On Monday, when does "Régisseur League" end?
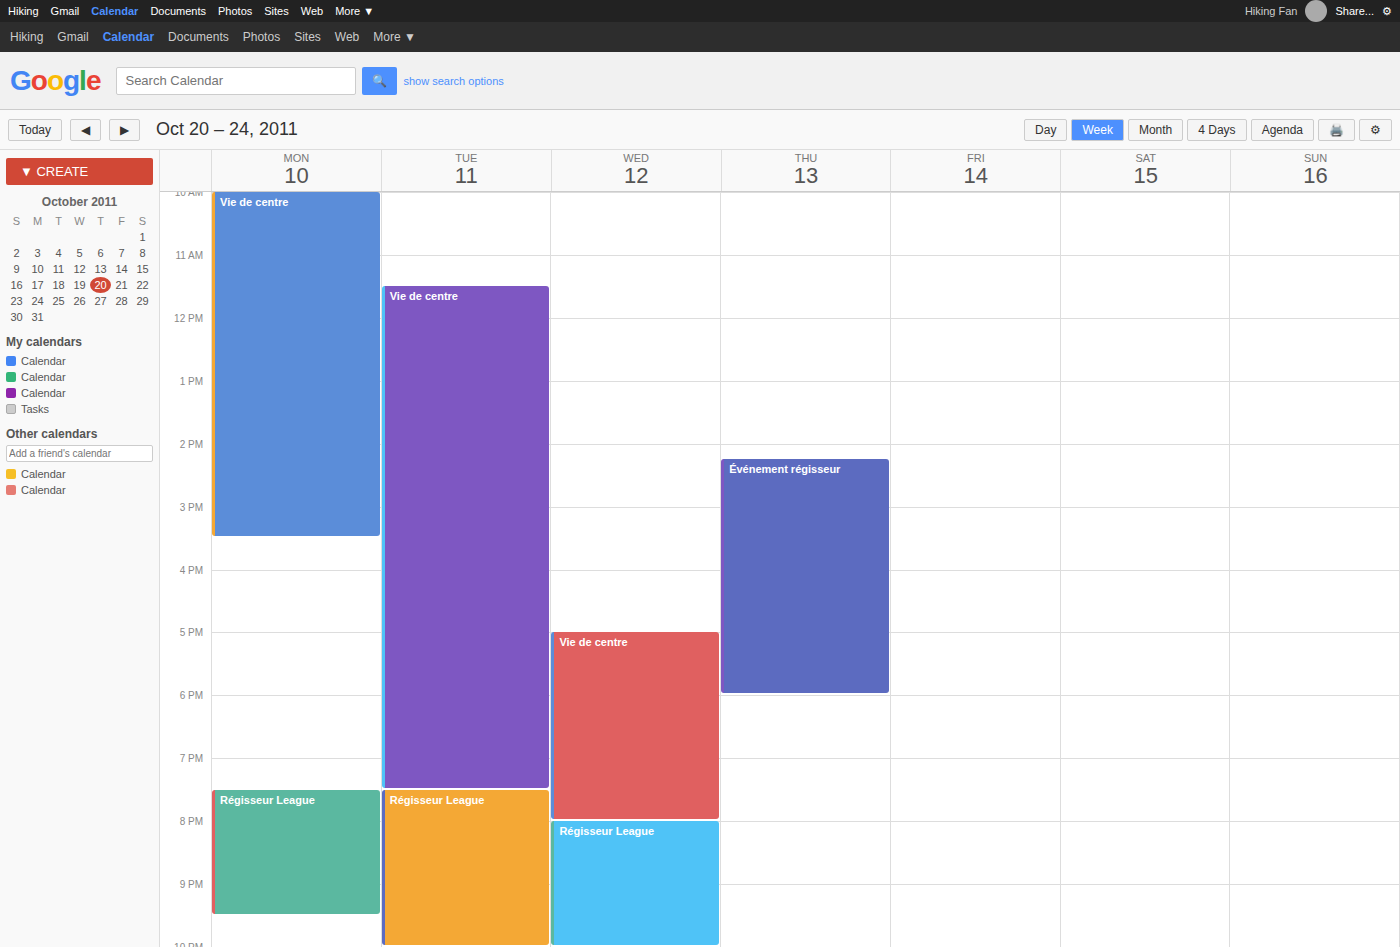
21:30